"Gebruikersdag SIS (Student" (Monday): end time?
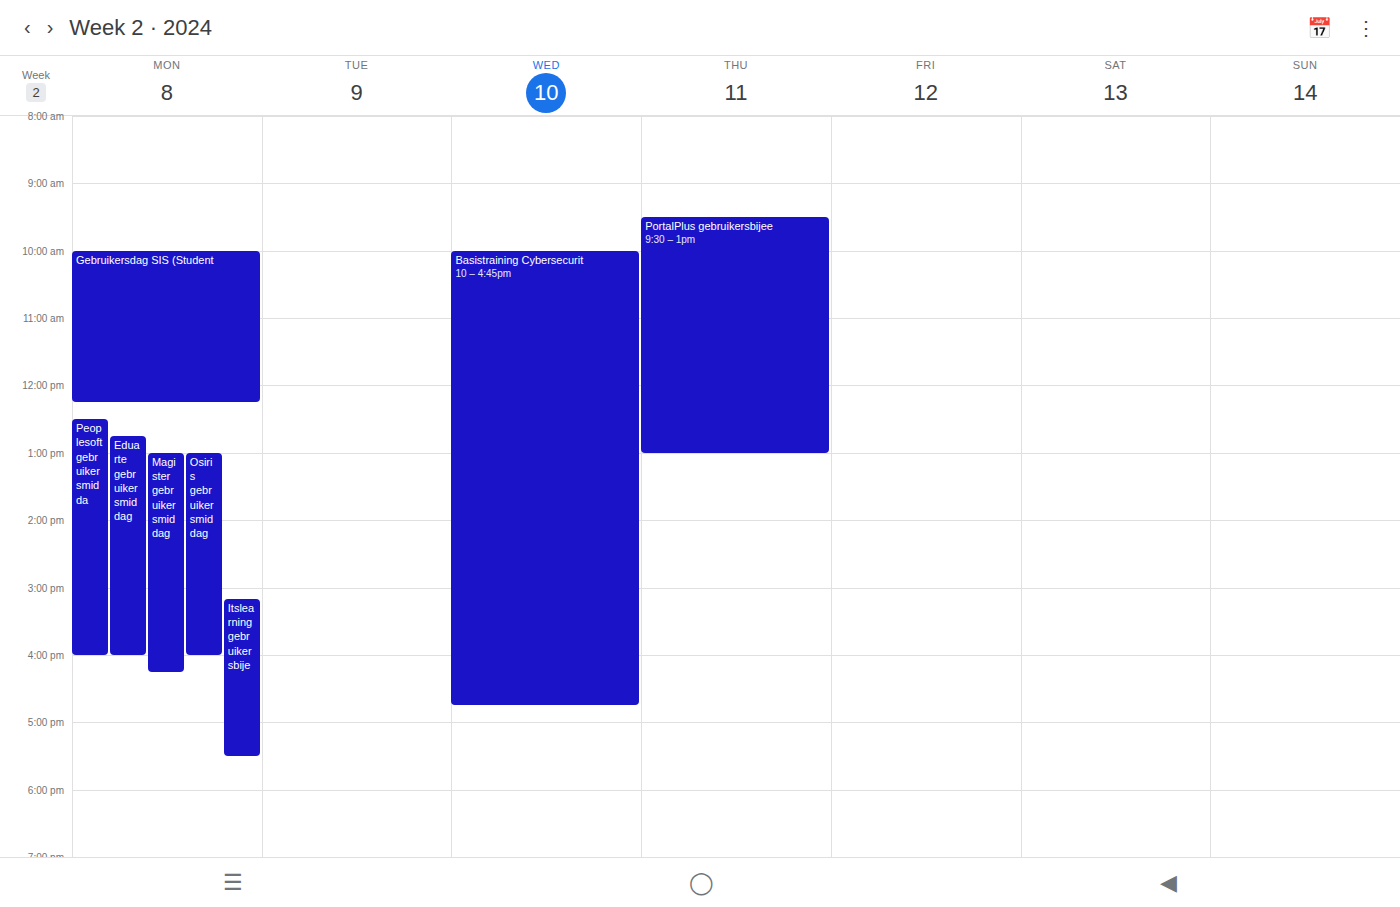
12:15 PM